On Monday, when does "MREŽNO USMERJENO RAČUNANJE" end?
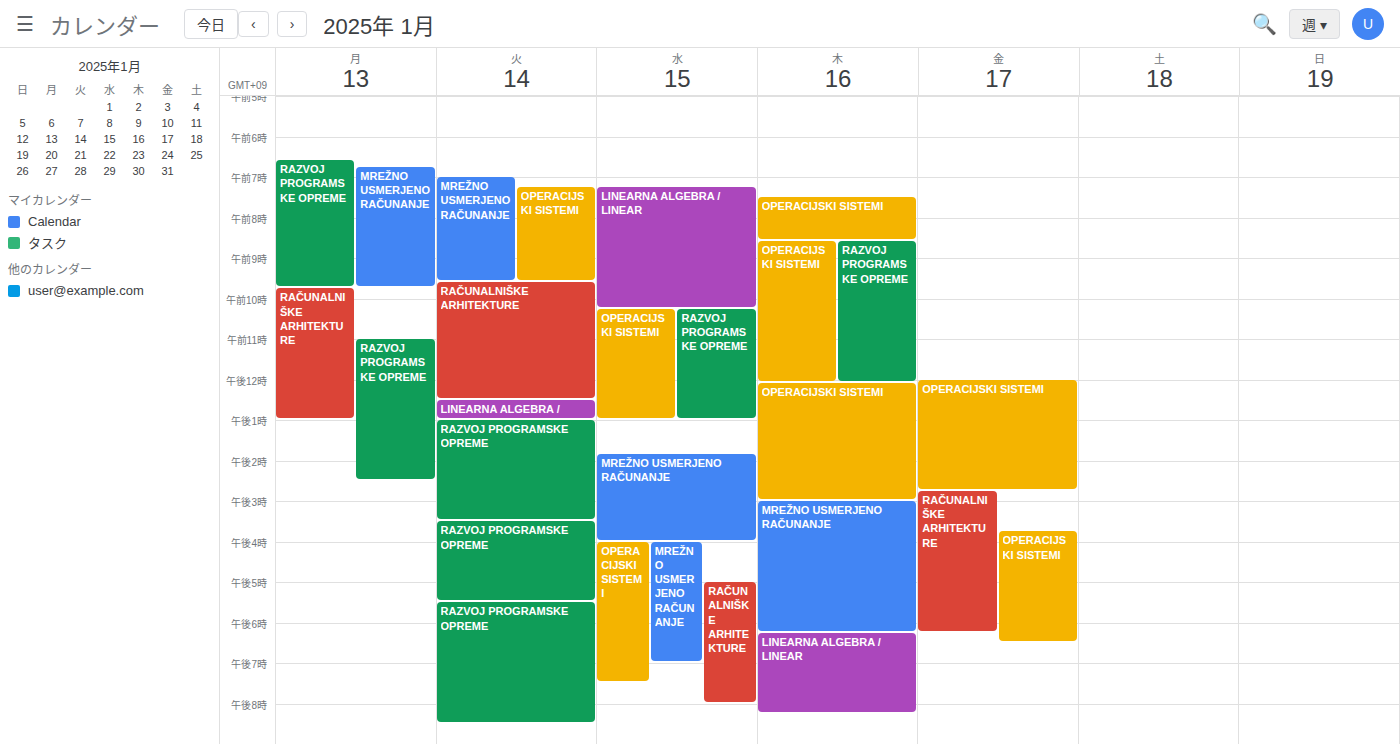
9:45 AM